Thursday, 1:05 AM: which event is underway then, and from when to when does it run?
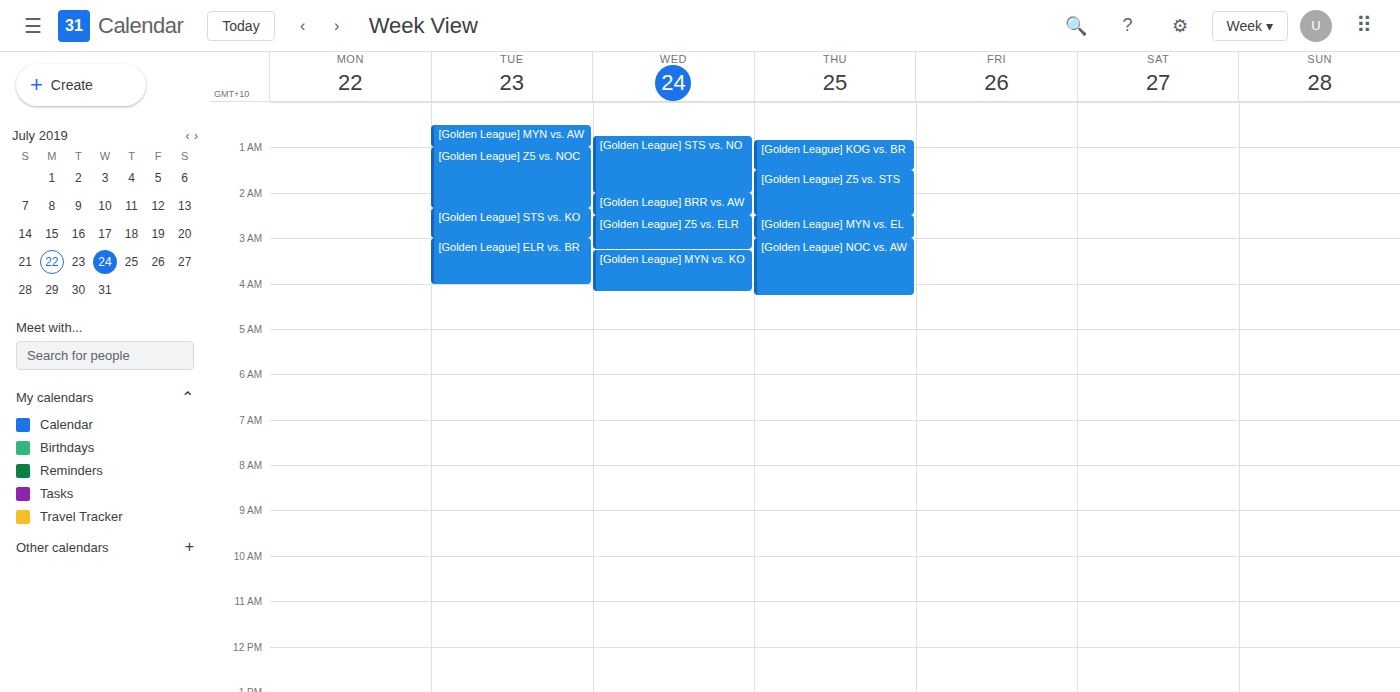
"[Golden League] KOG vs. BR", 12:50 AM to 1:30 AM